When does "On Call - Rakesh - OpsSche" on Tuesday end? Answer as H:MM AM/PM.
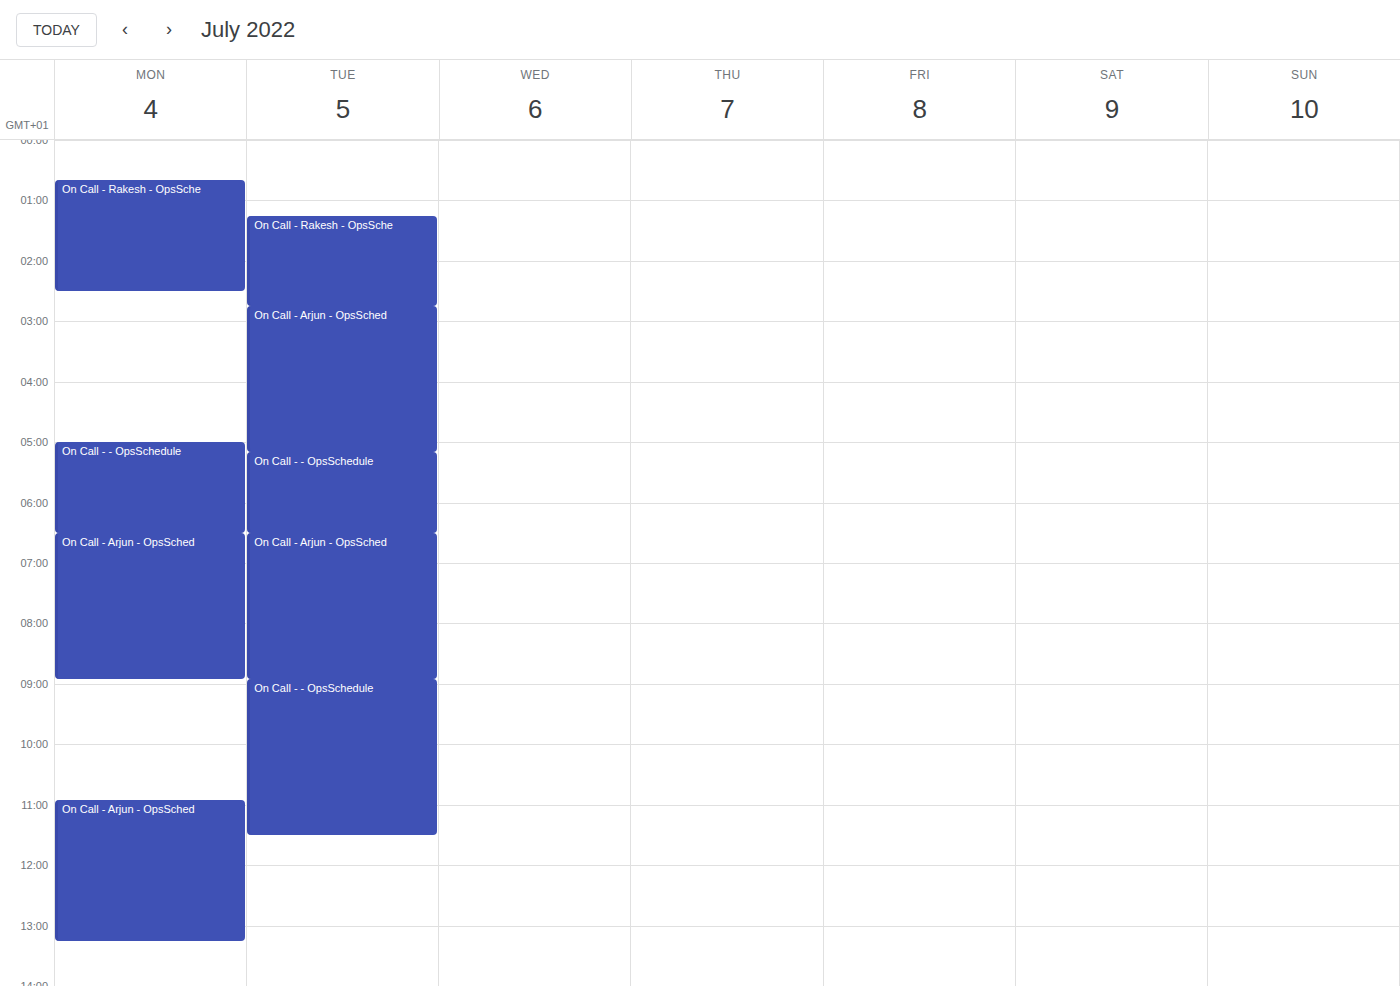
2:45 AM